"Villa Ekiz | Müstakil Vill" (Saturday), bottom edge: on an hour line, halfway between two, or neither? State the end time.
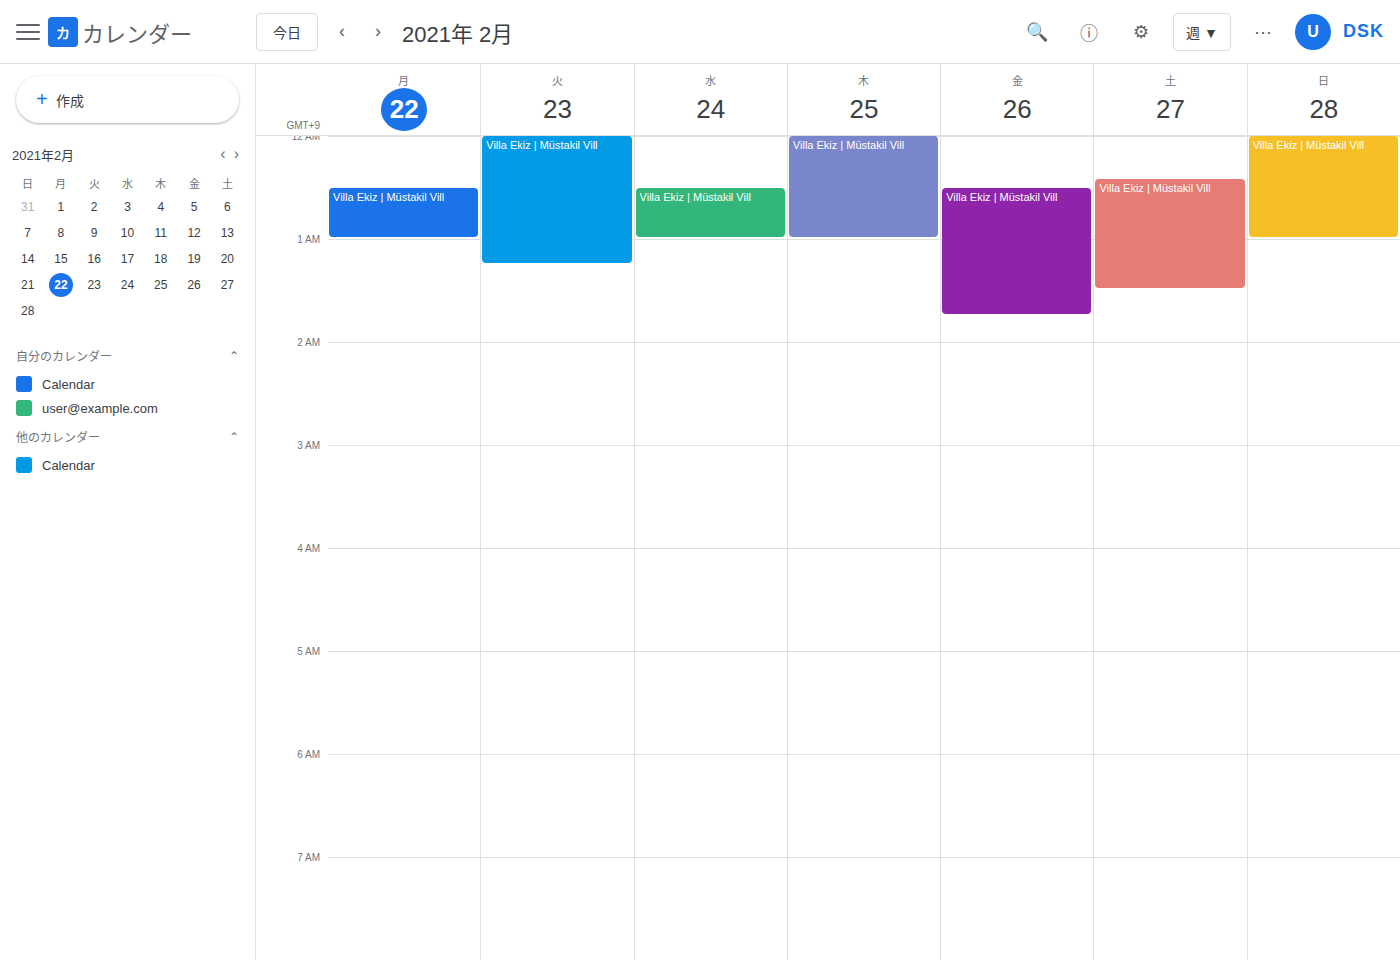
1:30 AM -- halfway between the 1 AM and 2 AM lines.